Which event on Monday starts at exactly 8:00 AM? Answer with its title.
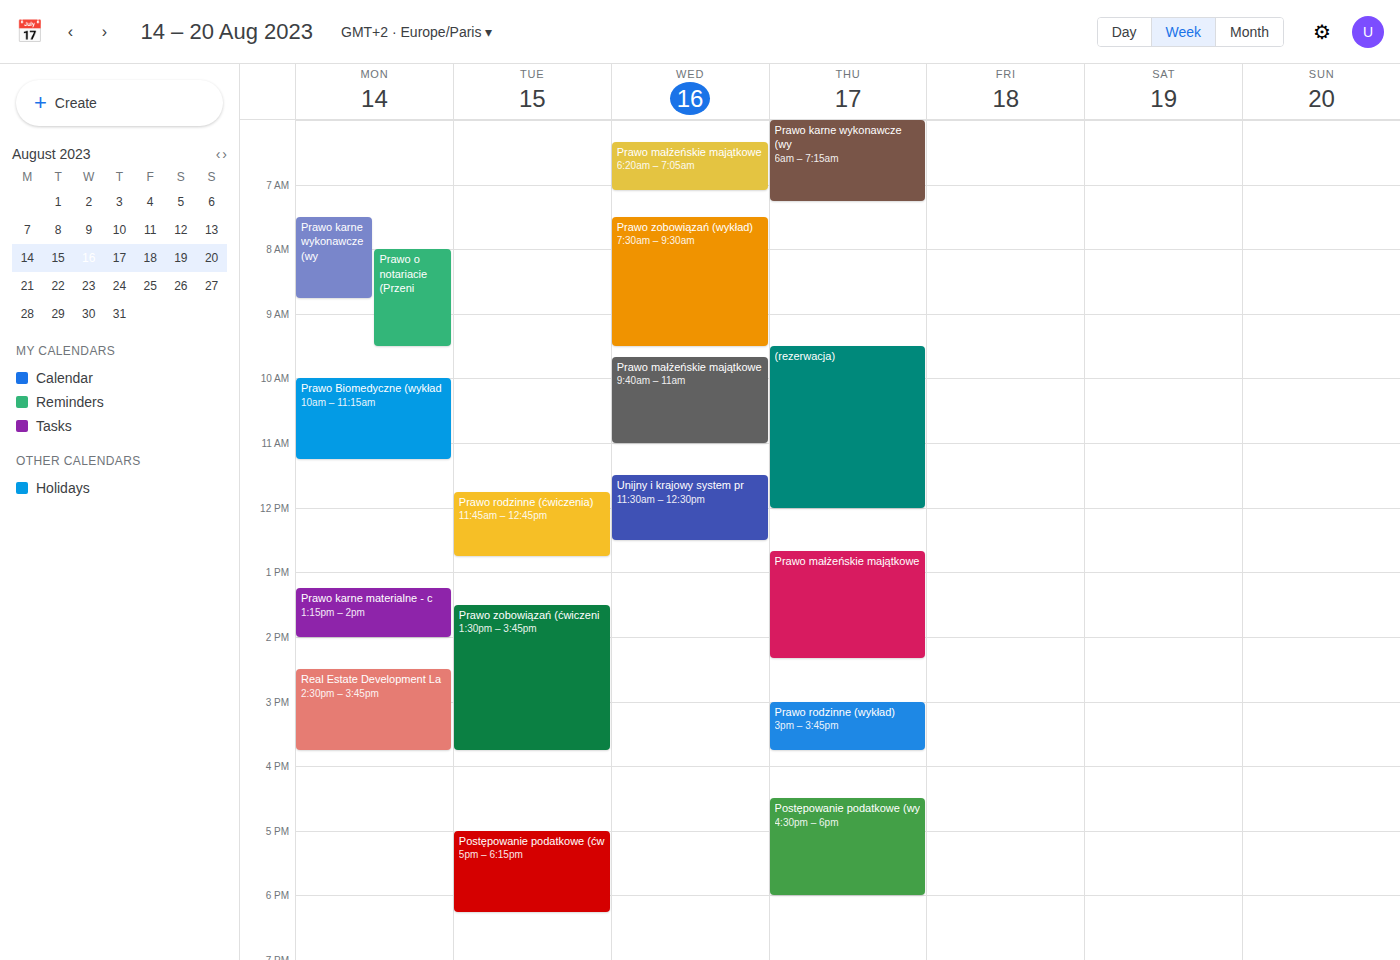
"Prawo o notariacie (Przeni"